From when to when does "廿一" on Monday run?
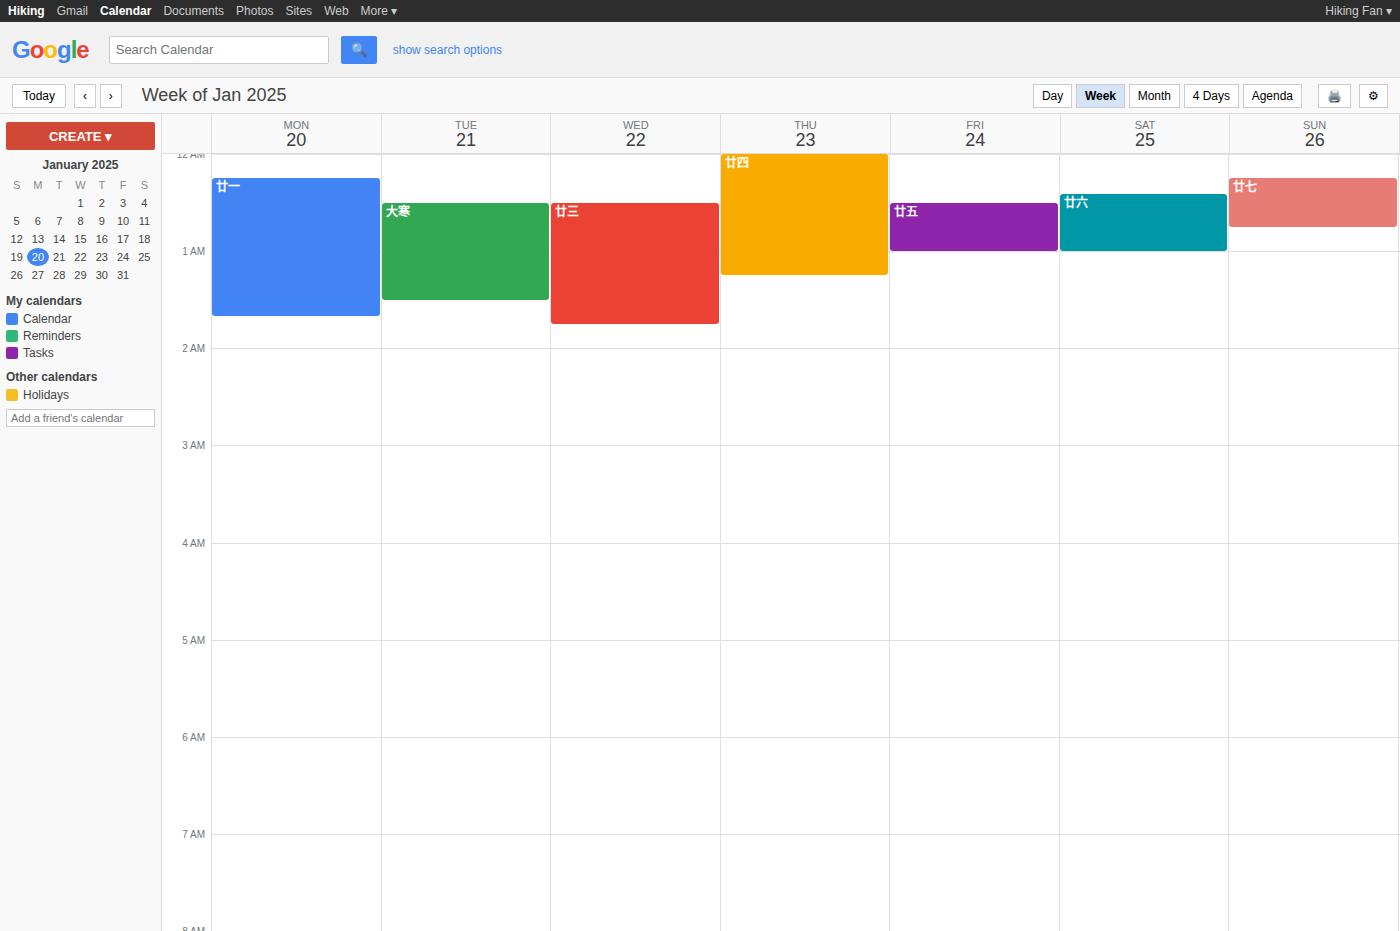
12:15 AM to 1:40 AM